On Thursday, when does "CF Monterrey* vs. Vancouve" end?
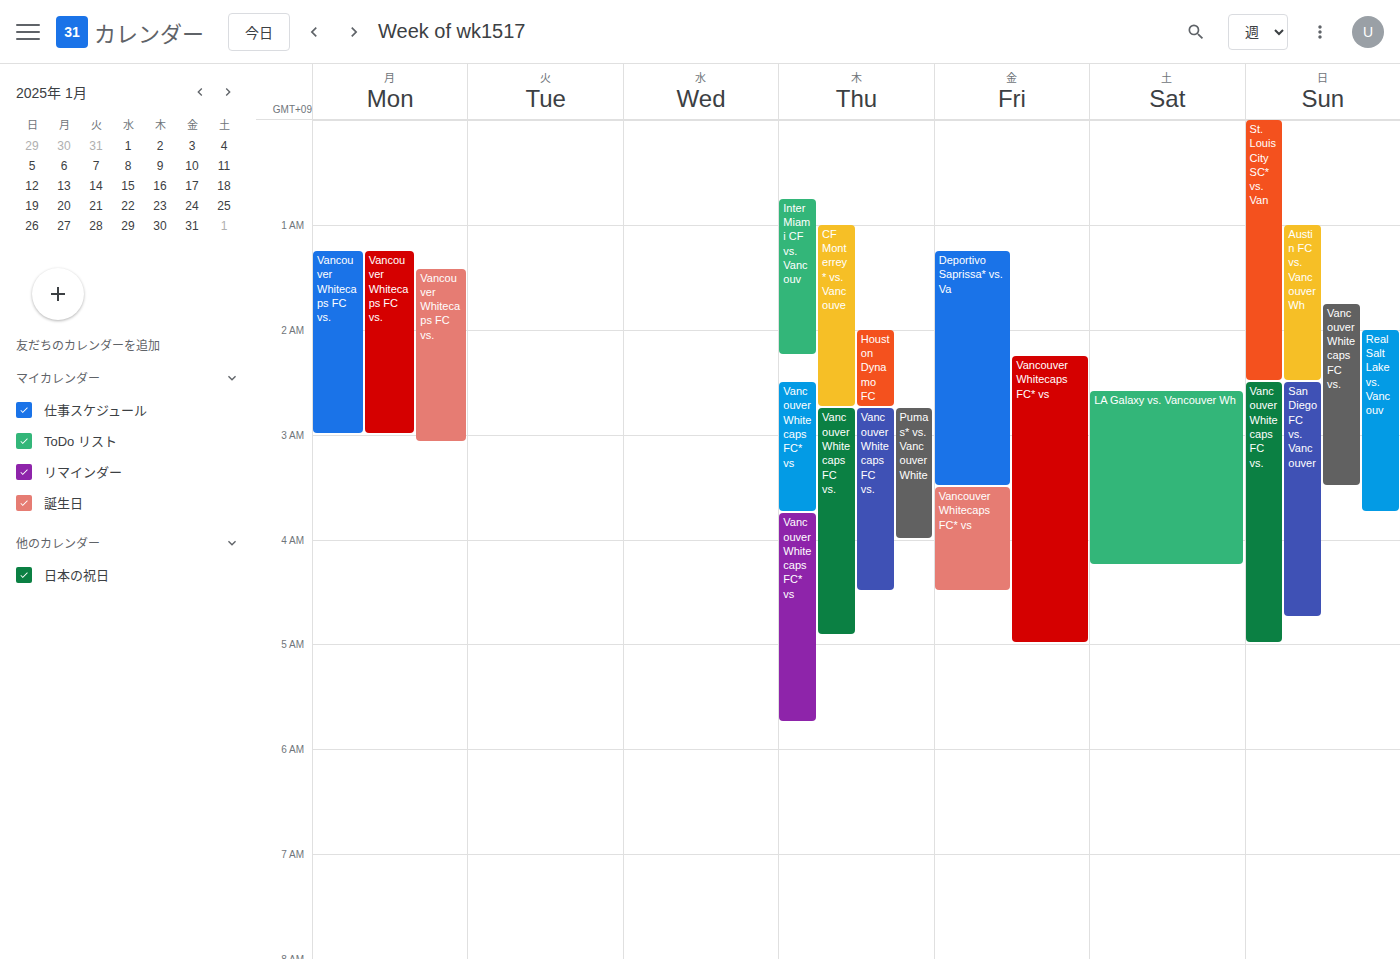
2:45 AM